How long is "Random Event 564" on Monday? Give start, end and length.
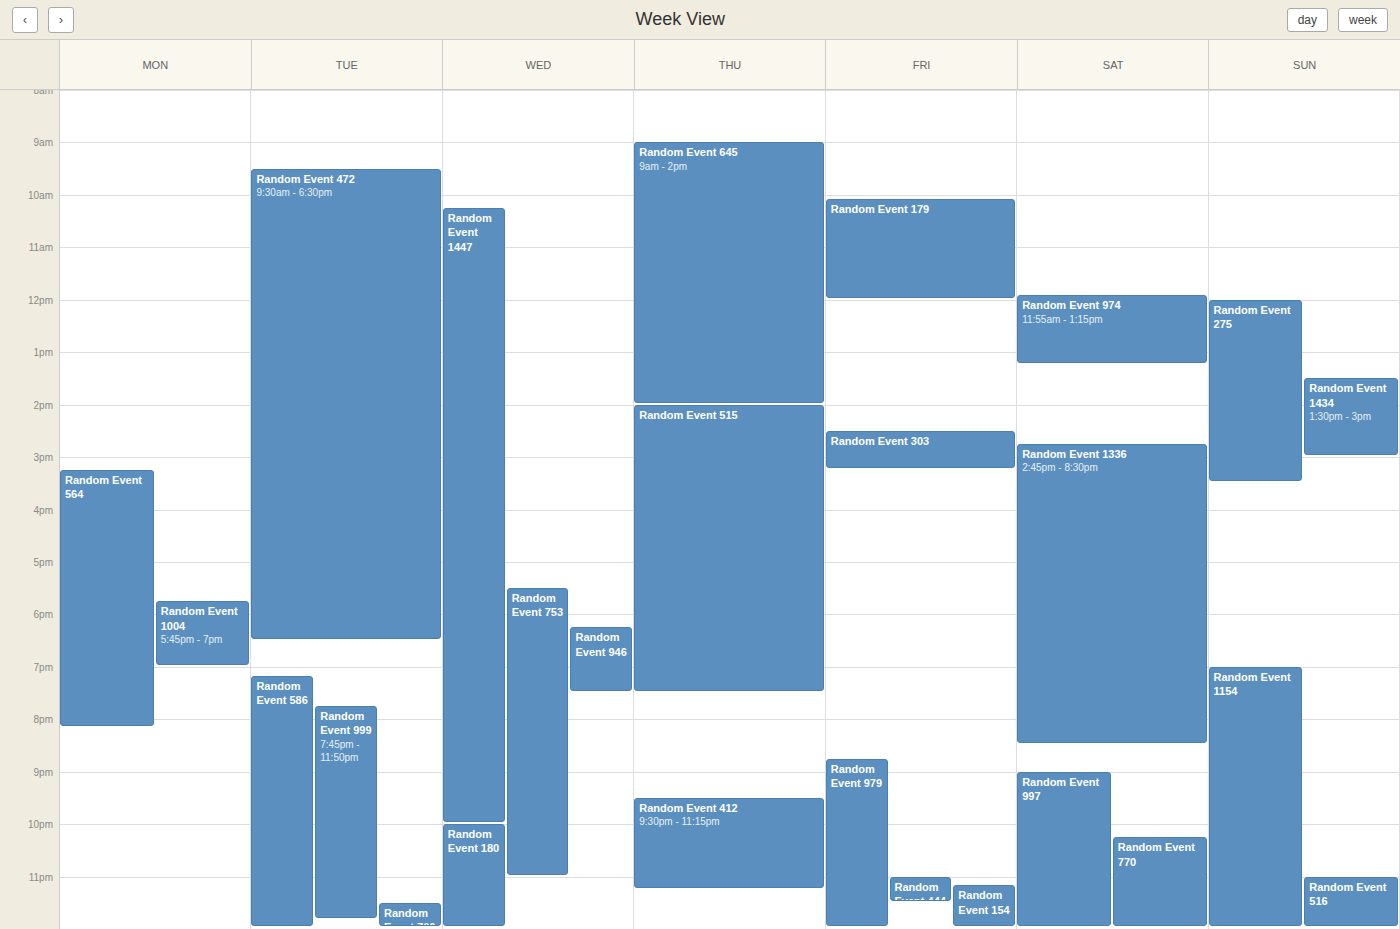
3:15 PM to 8:10 PM, 4 hours 55 minutes